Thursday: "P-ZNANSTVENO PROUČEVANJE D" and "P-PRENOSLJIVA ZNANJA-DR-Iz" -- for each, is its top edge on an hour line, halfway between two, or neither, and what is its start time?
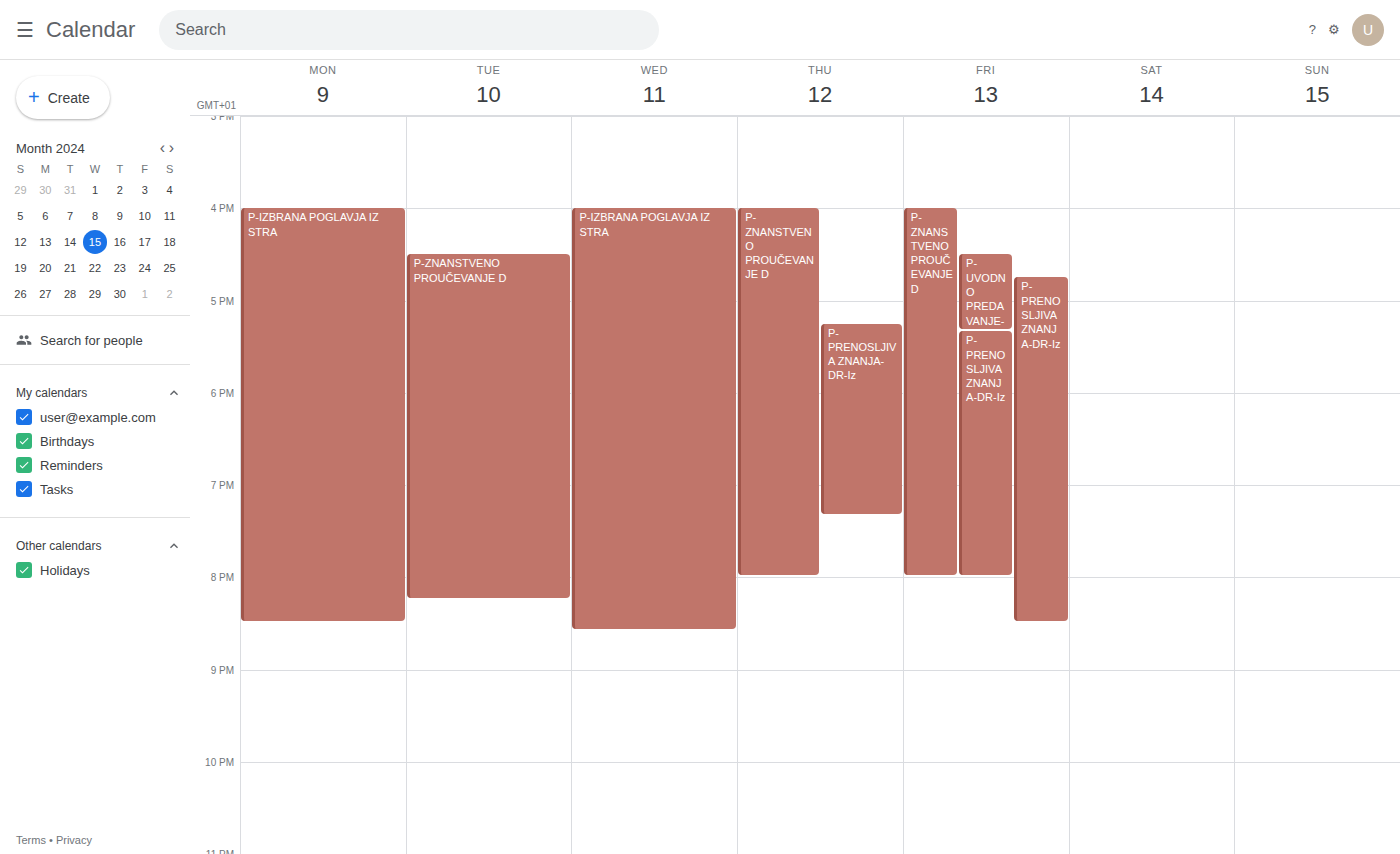
"P-ZNANSTVENO PROUČEVANJE D": 4:00 PM, exactly on the 4 PM line. "P-PRENOSLJIVA ZNANJA-DR-Iz": 5:15 PM, neither: a quarter of the way from the 5 PM line to the 6 PM line.